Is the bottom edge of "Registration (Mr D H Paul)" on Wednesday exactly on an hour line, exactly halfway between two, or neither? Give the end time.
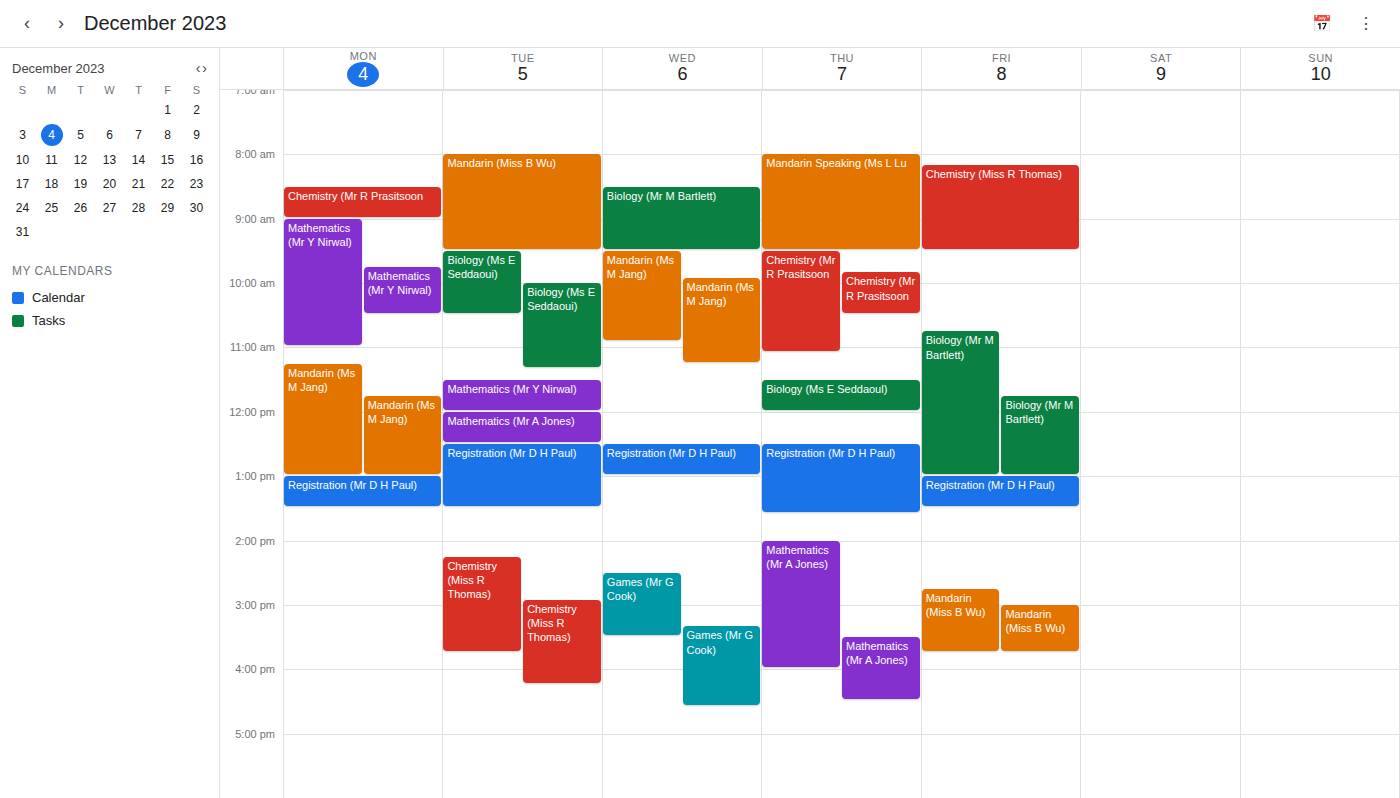
1:00 PM -- exactly on the 1 PM line.